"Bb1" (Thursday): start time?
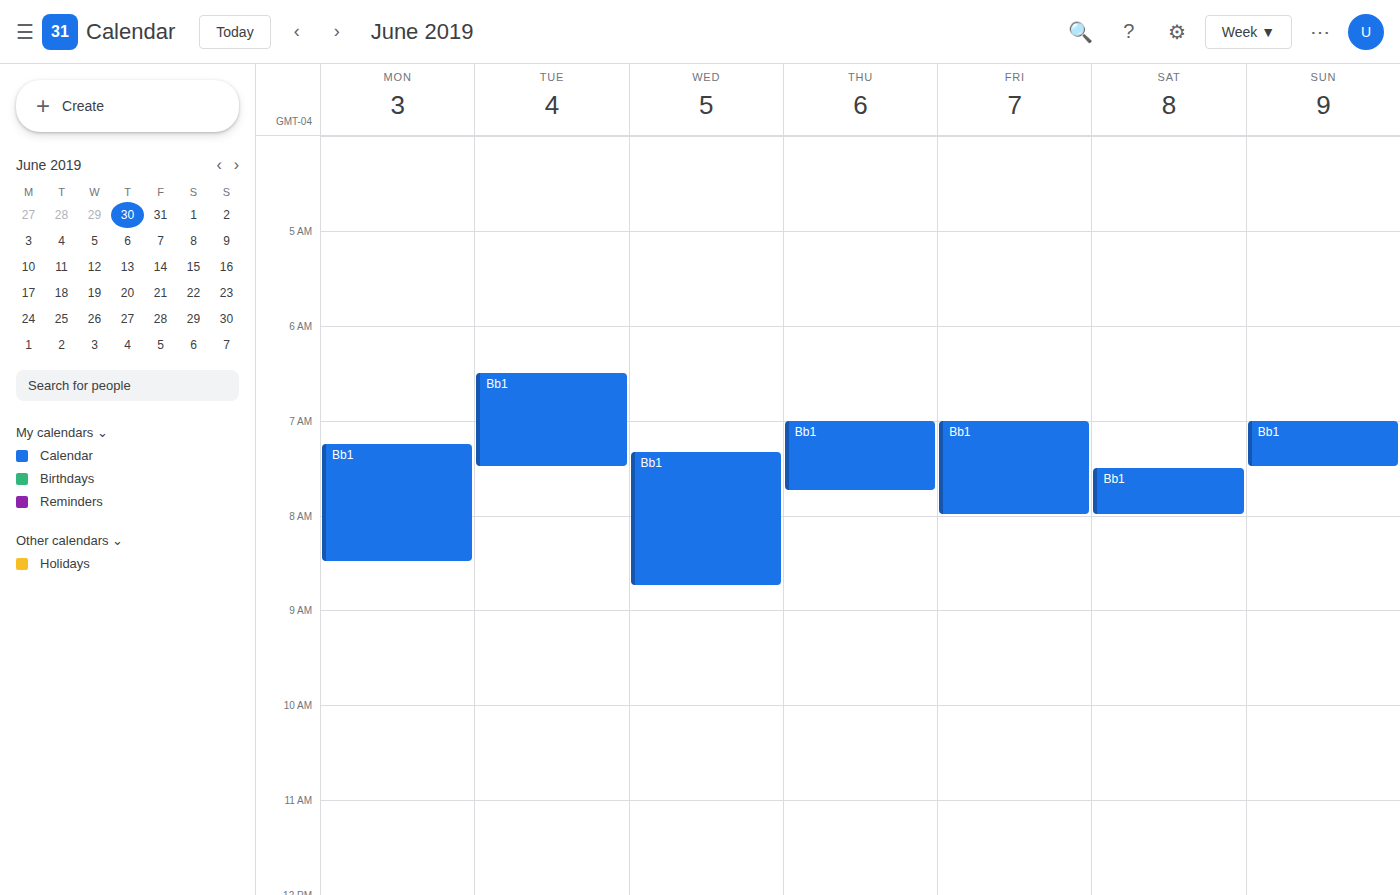
7:00 AM